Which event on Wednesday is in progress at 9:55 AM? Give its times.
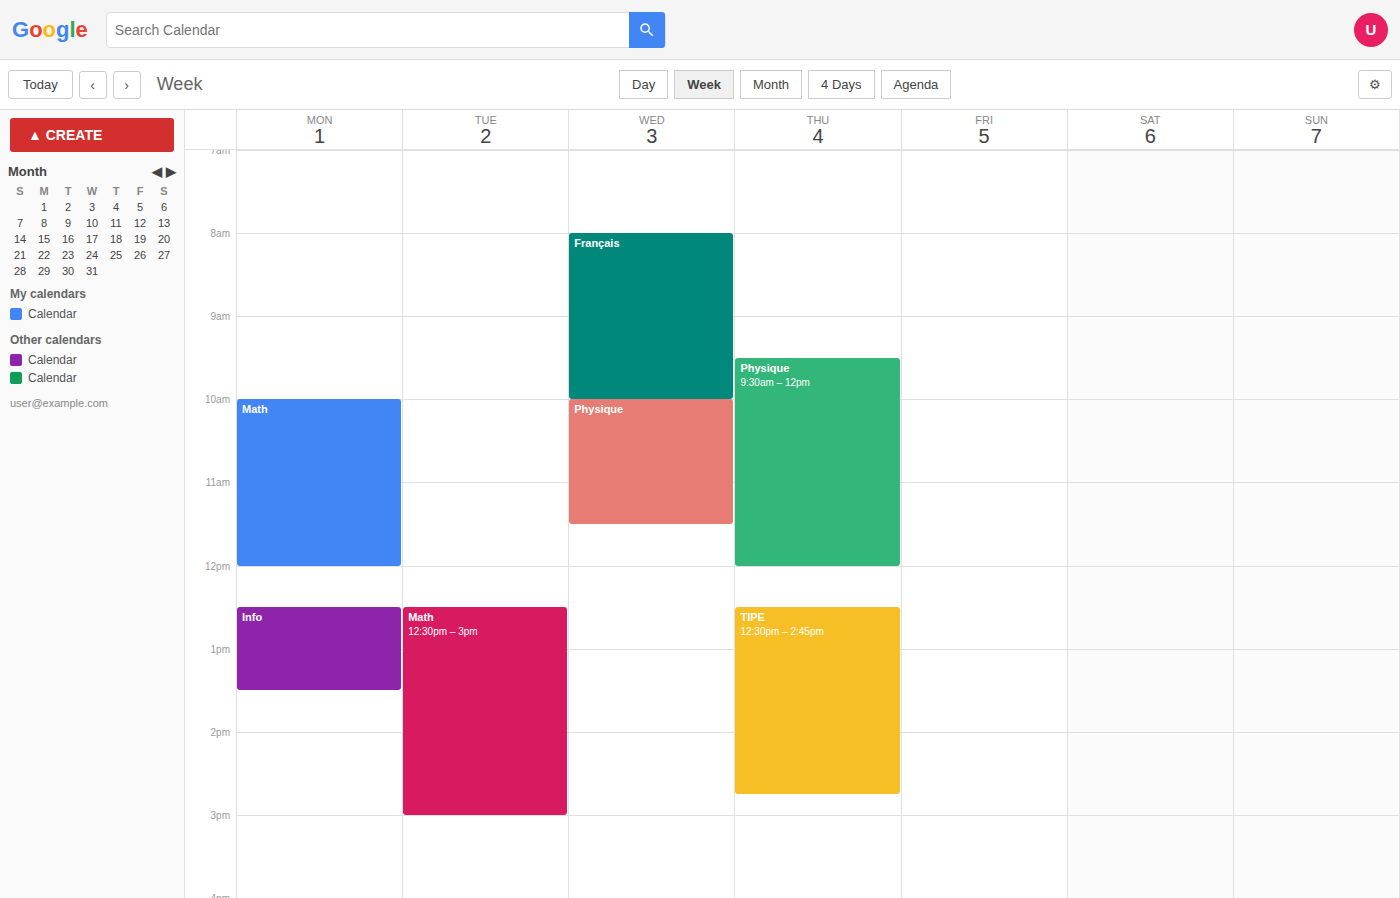
"Français", 8:00 AM to 10:00 AM